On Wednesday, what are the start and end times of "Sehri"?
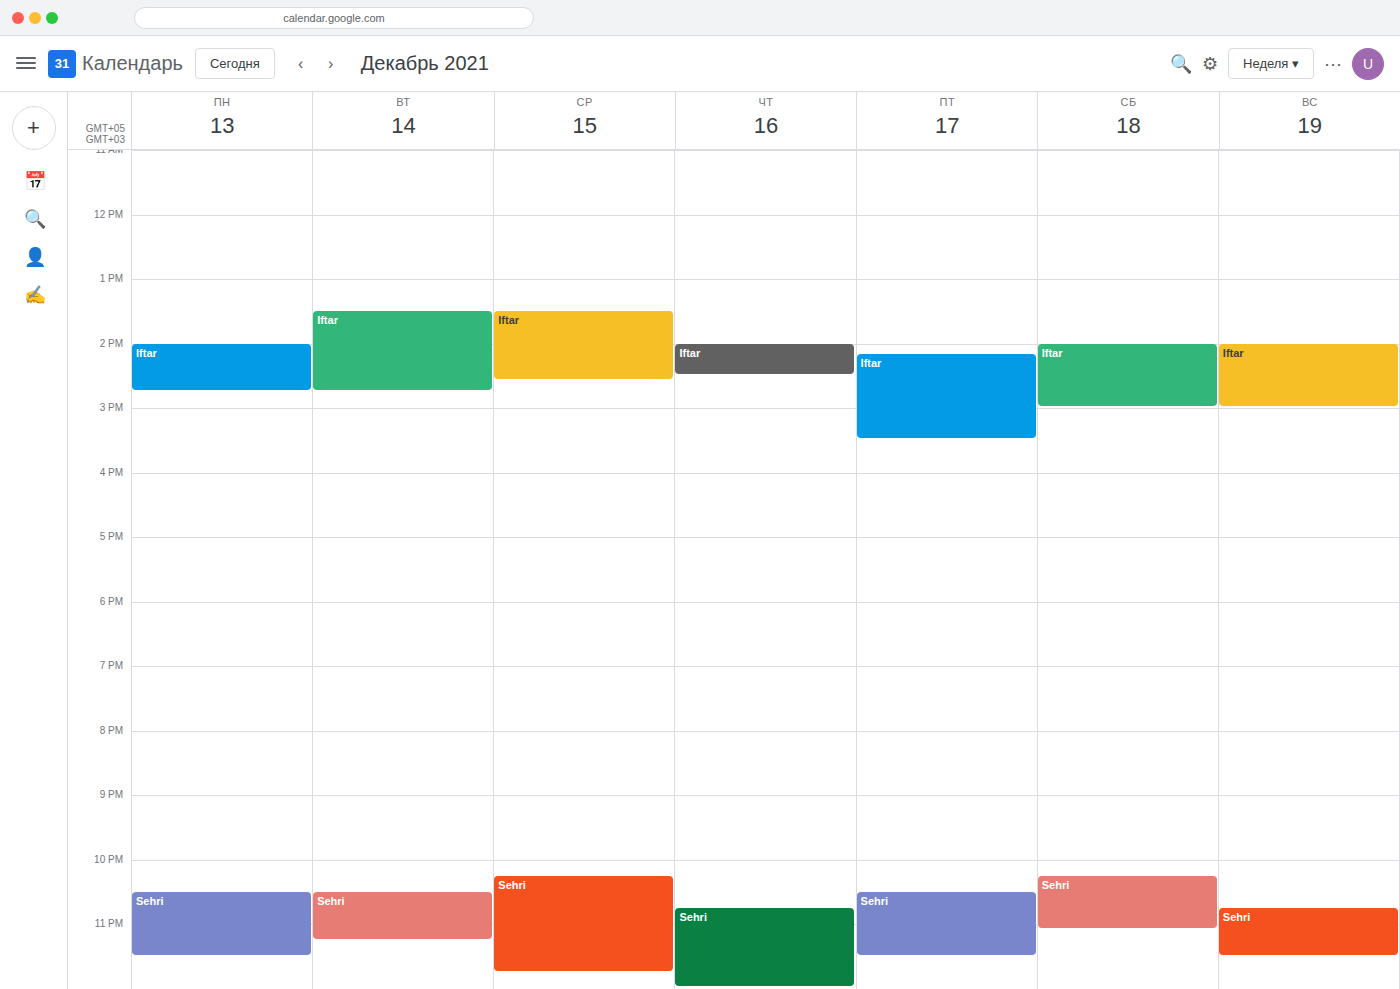
10:15 PM to 11:45 PM